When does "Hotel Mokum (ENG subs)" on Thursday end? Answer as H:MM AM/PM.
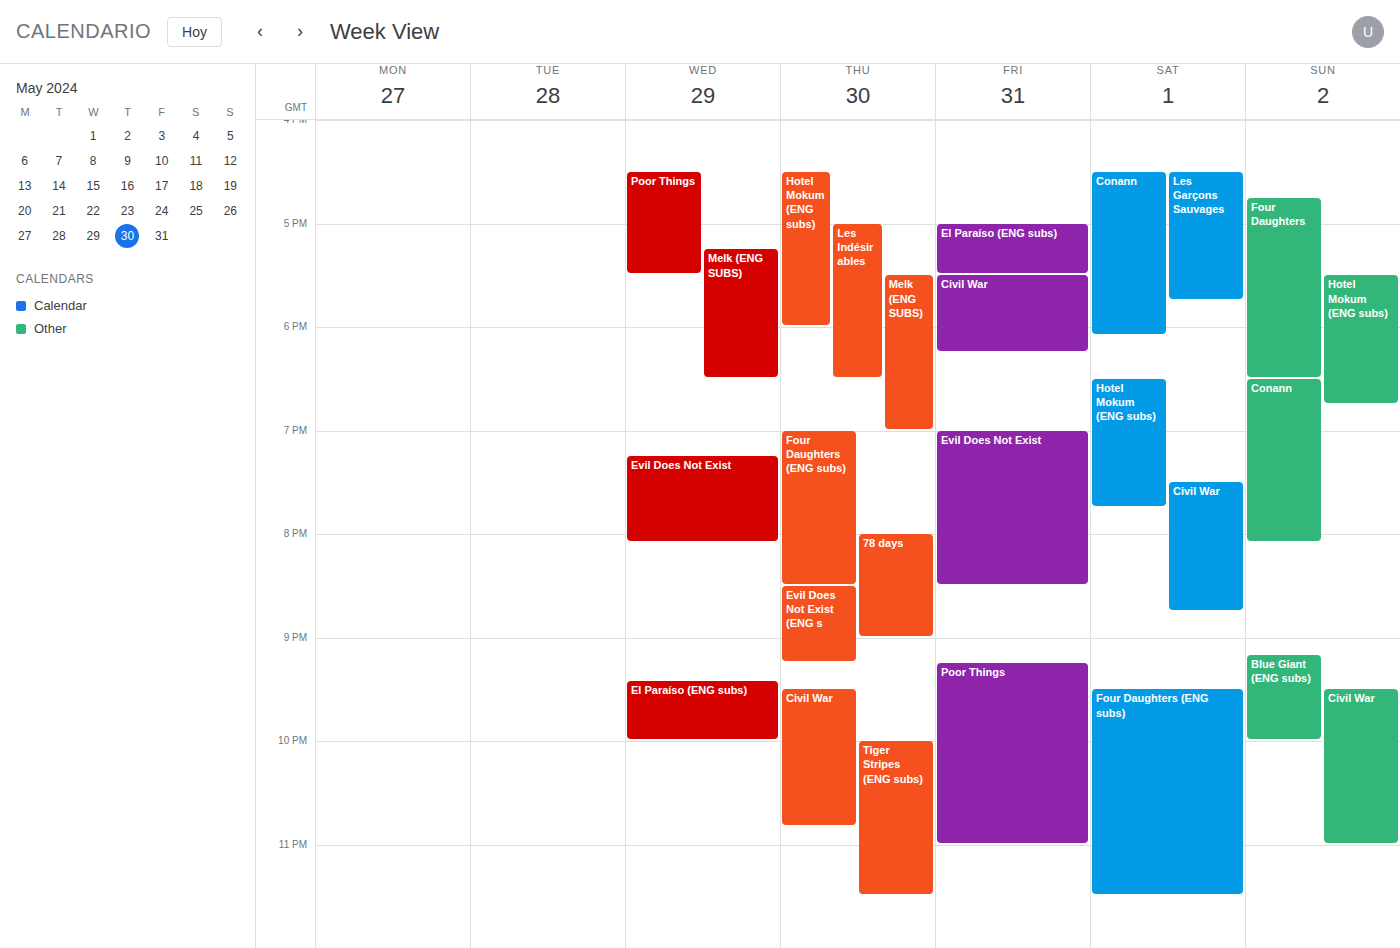
6:00 PM